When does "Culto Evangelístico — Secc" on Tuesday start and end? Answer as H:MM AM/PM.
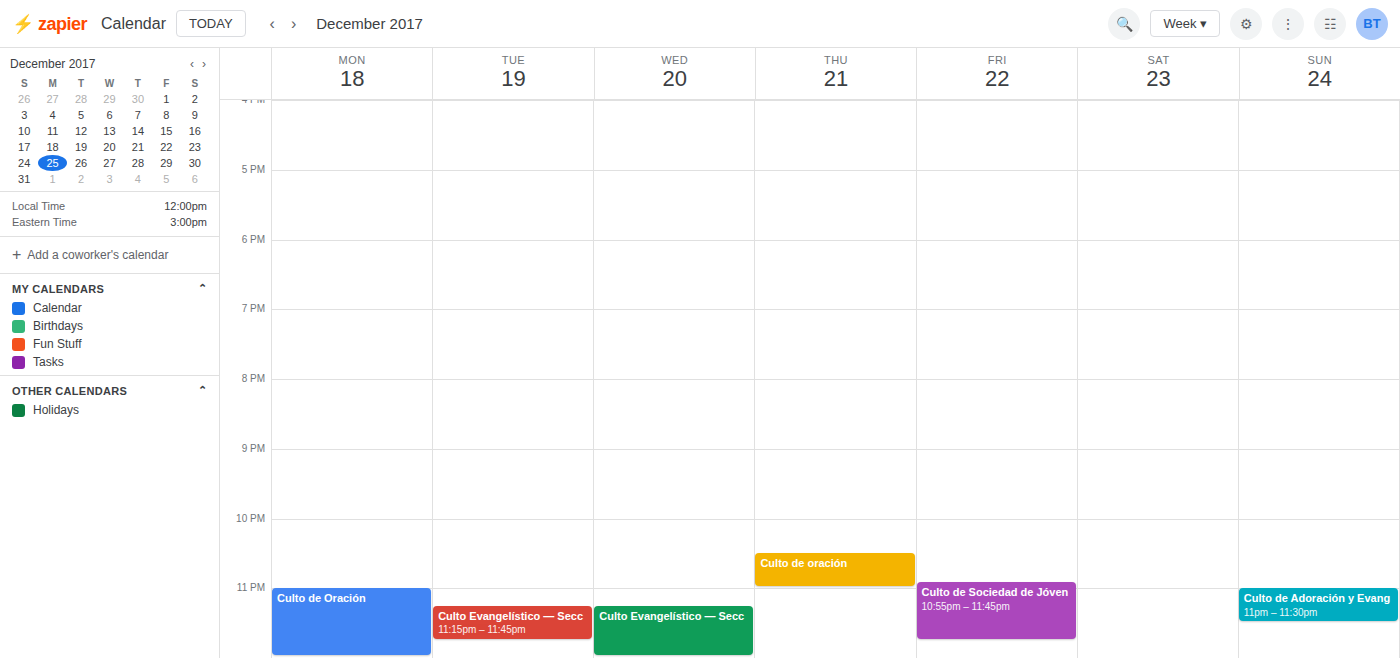
11:15 PM to 11:45 PM